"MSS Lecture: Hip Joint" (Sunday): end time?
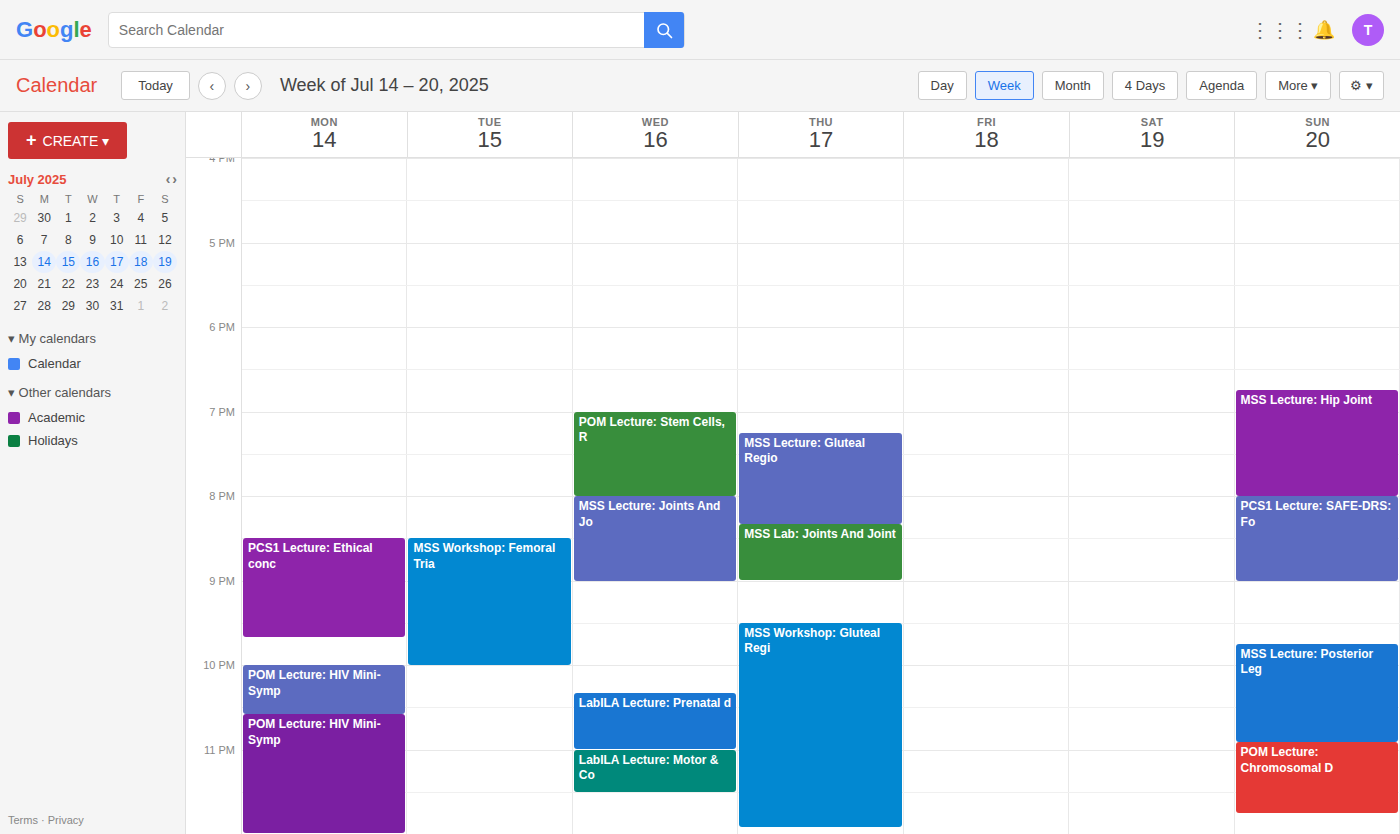
8:00 PM